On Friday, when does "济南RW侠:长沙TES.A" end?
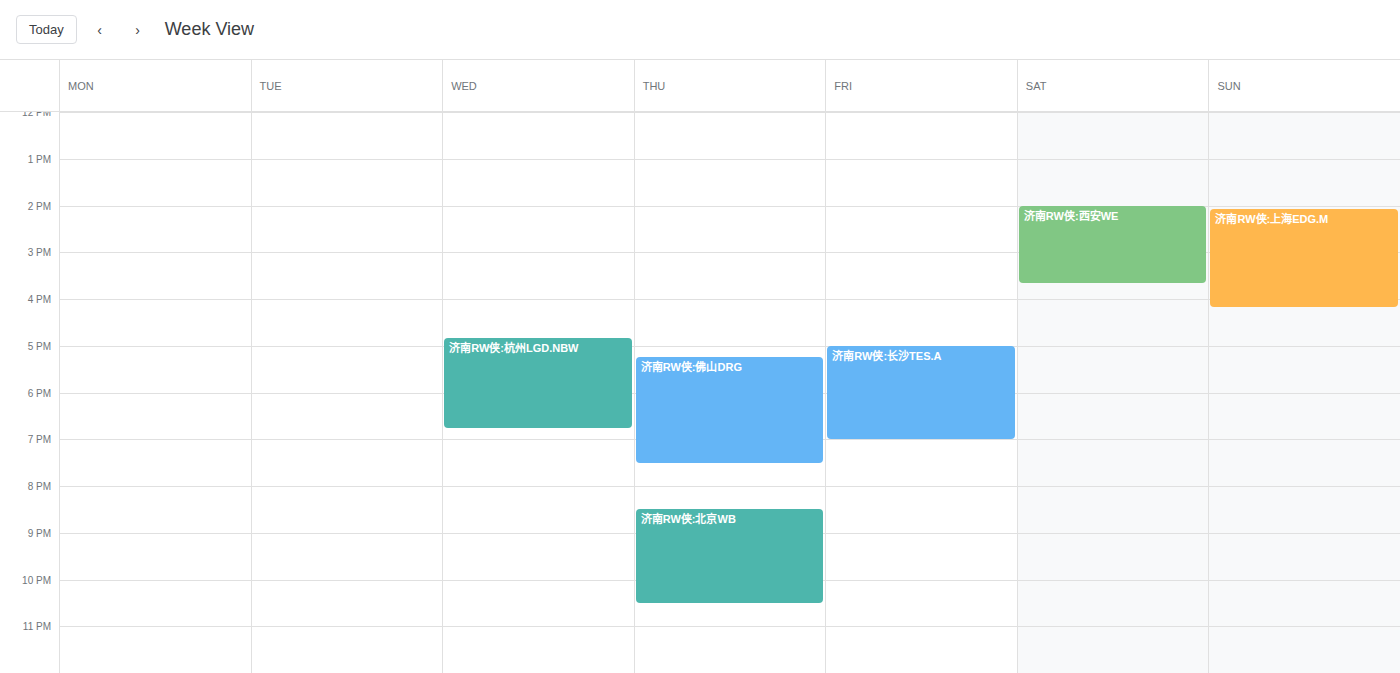
19:00